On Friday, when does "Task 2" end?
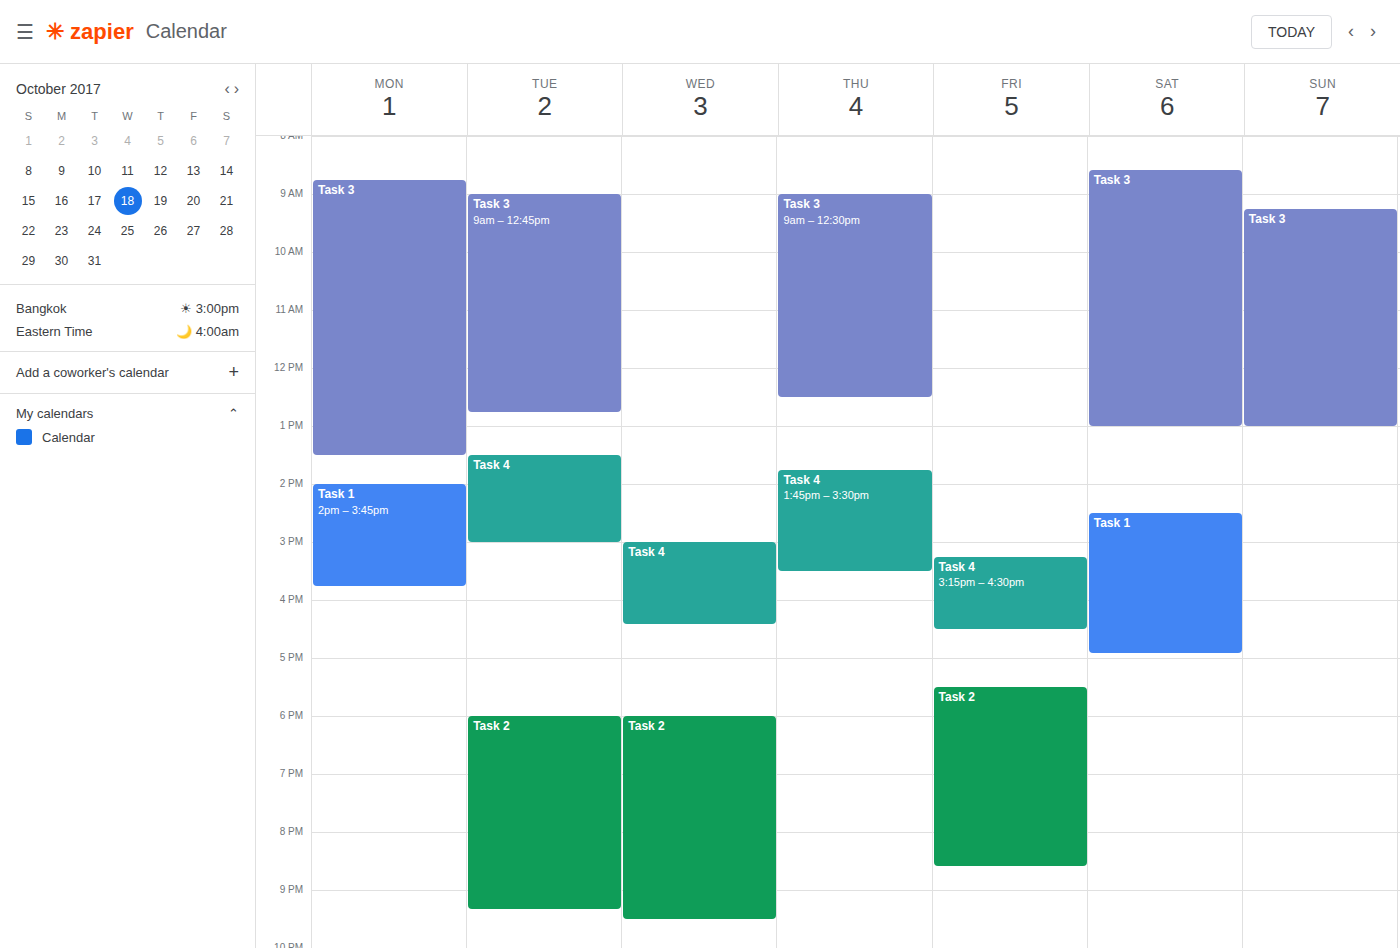
8:35 PM